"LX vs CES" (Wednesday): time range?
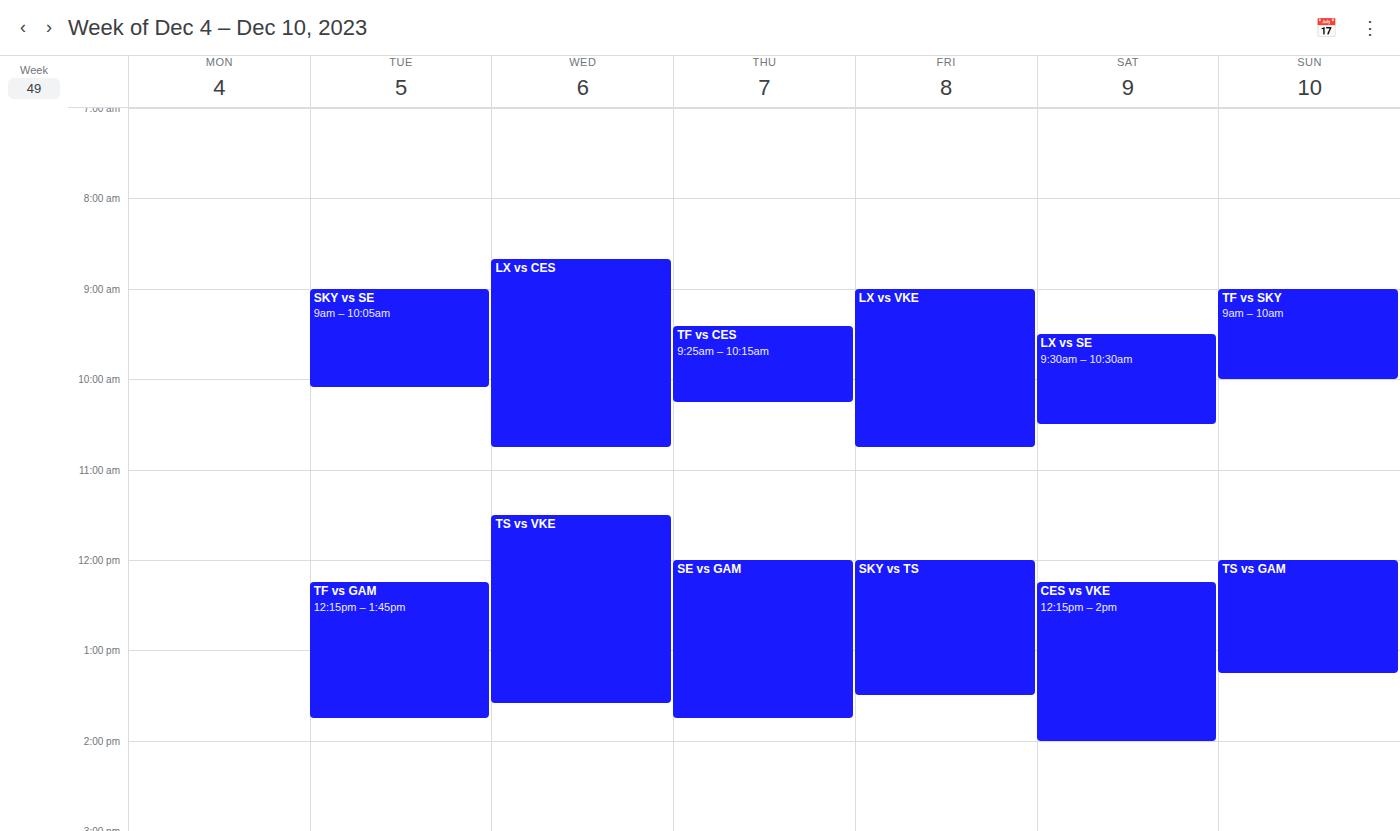
8:40 AM to 10:45 AM